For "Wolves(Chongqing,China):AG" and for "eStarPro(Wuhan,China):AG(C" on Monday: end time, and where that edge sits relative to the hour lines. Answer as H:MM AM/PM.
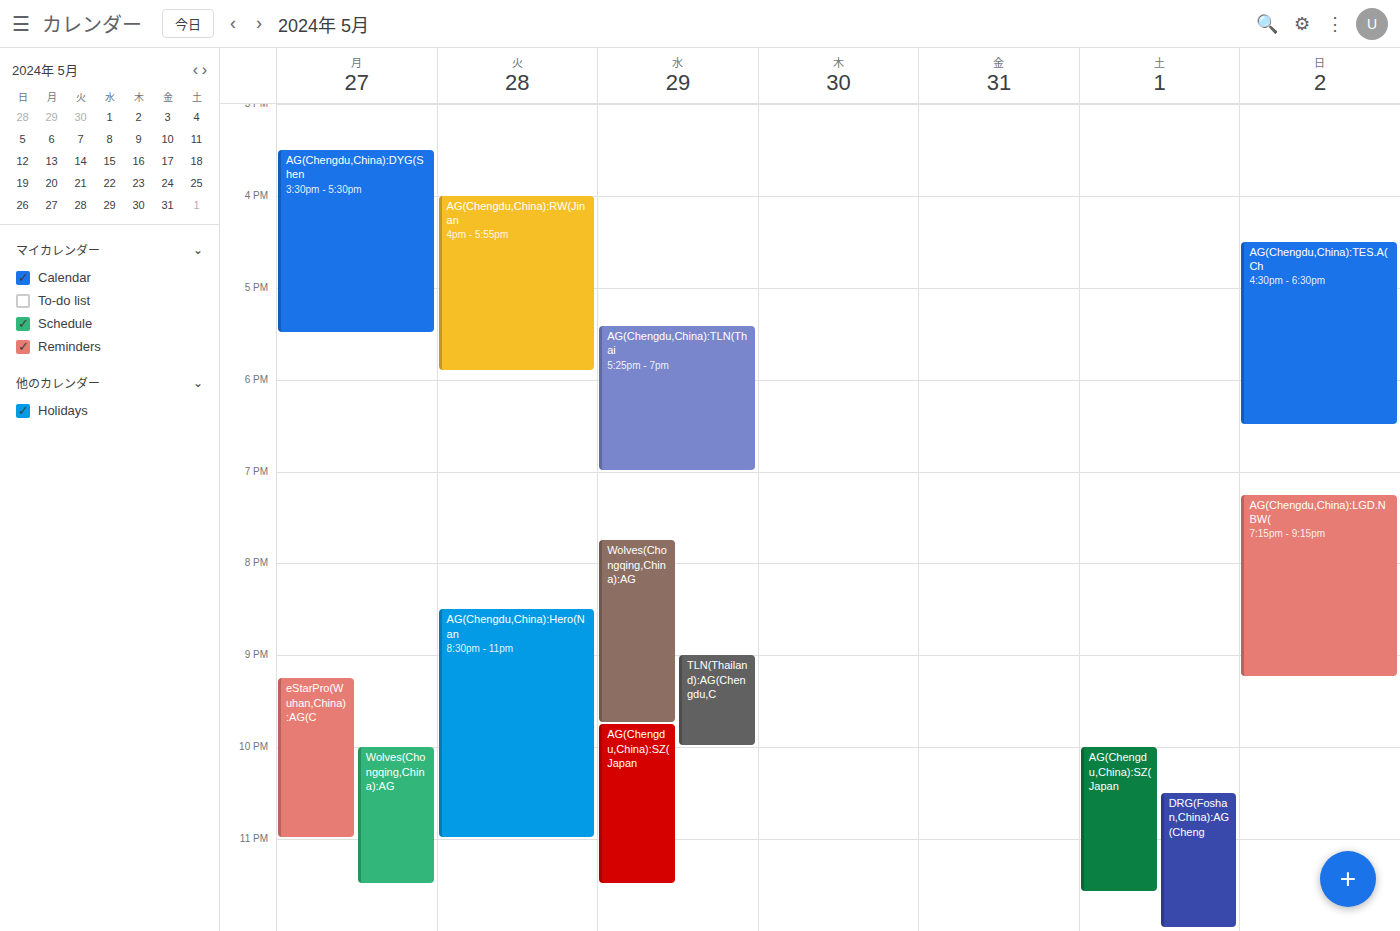
"Wolves(Chongqing,China):AG": 11:30 PM, halfway between the 11 PM and 12 AM lines. "eStarPro(Wuhan,China):AG(C": 11:00 PM, exactly on the 11 PM line.